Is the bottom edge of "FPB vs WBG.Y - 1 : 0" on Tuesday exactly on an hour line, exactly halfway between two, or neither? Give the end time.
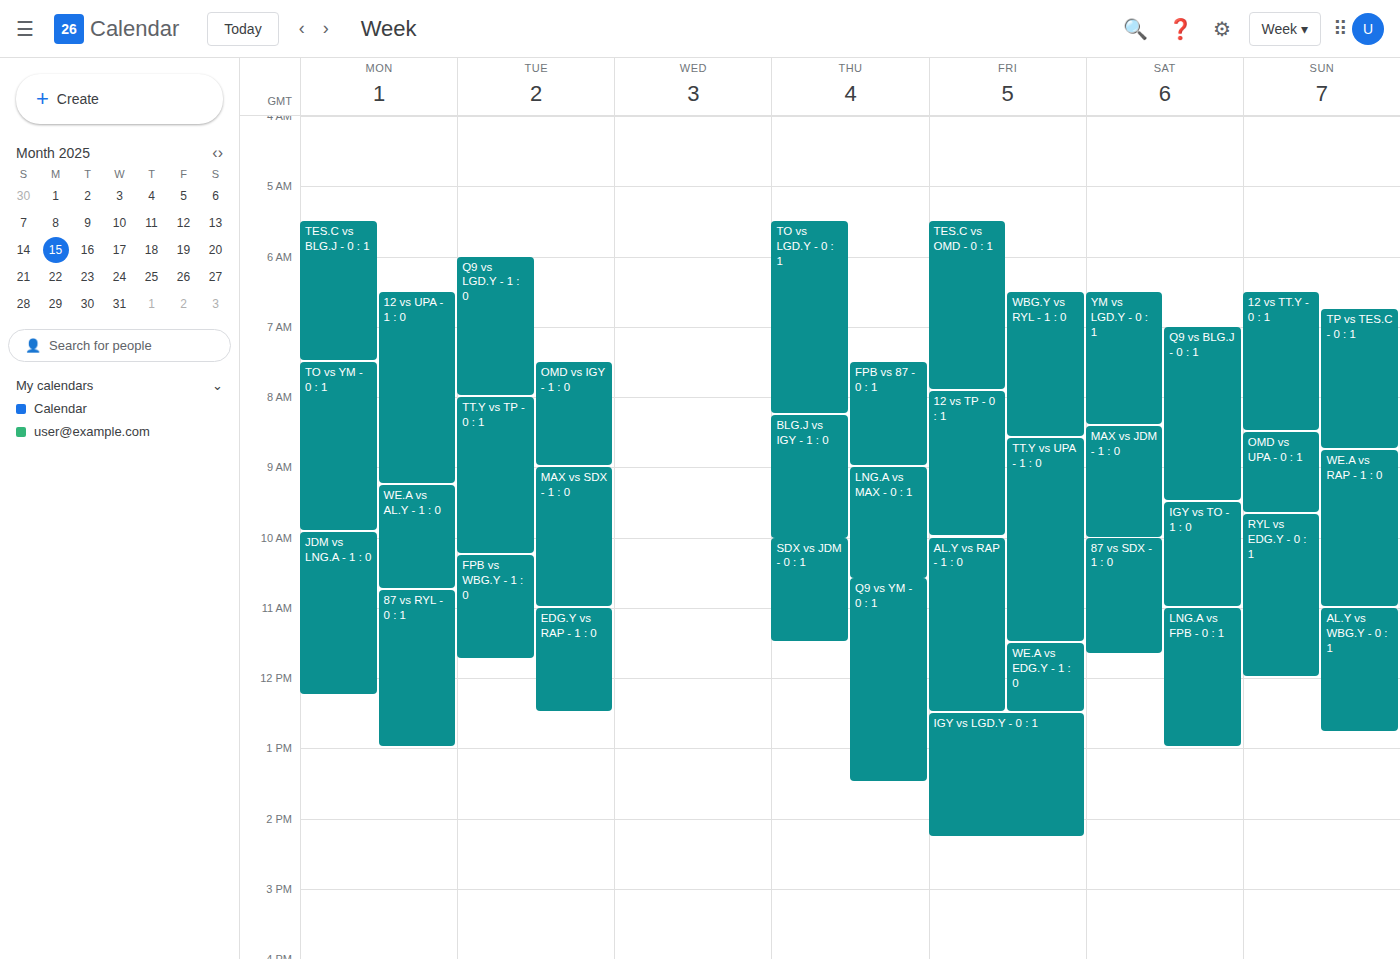
11:45 AM -- neither: three quarters of the way from the 11 AM line to the 12 PM line.